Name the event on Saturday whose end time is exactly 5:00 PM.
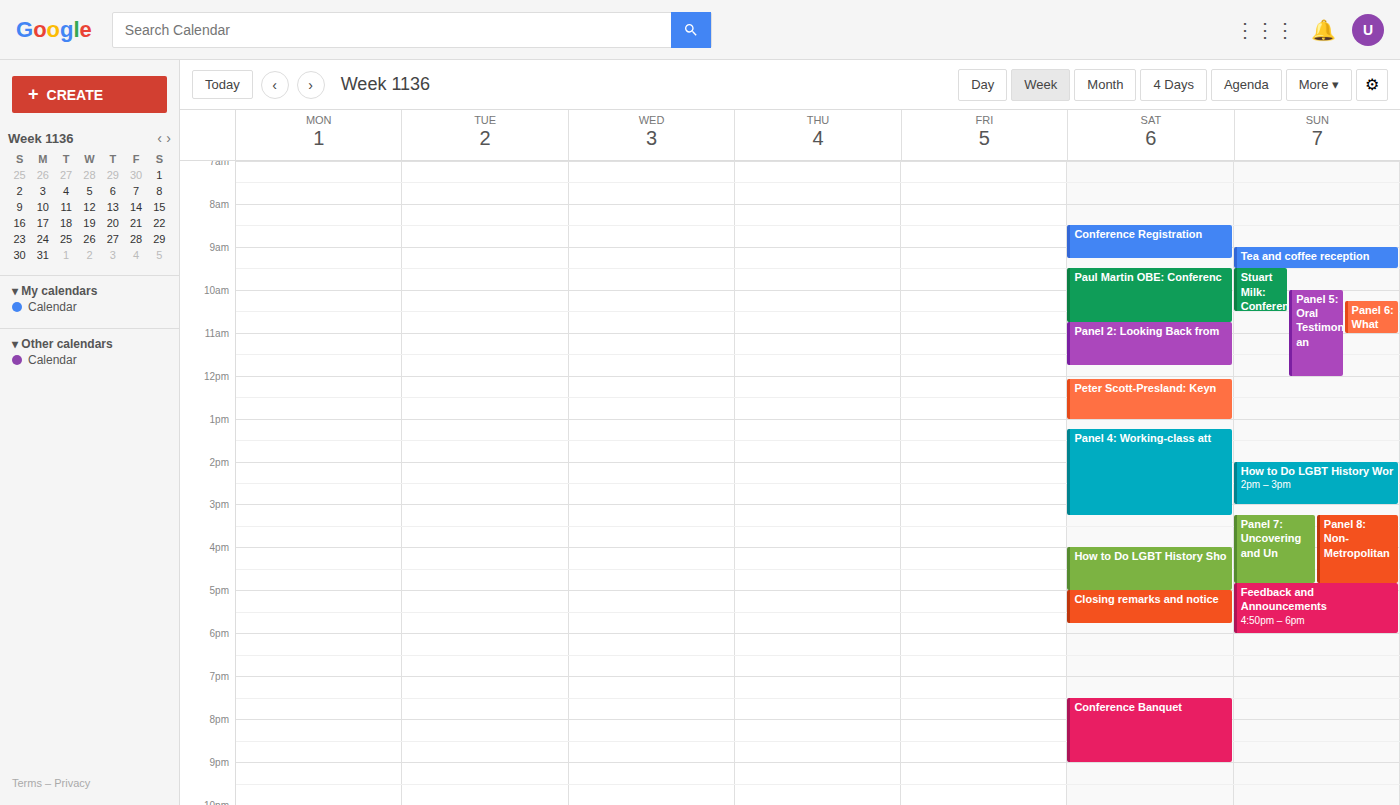
"How to Do LGBT History Sho"